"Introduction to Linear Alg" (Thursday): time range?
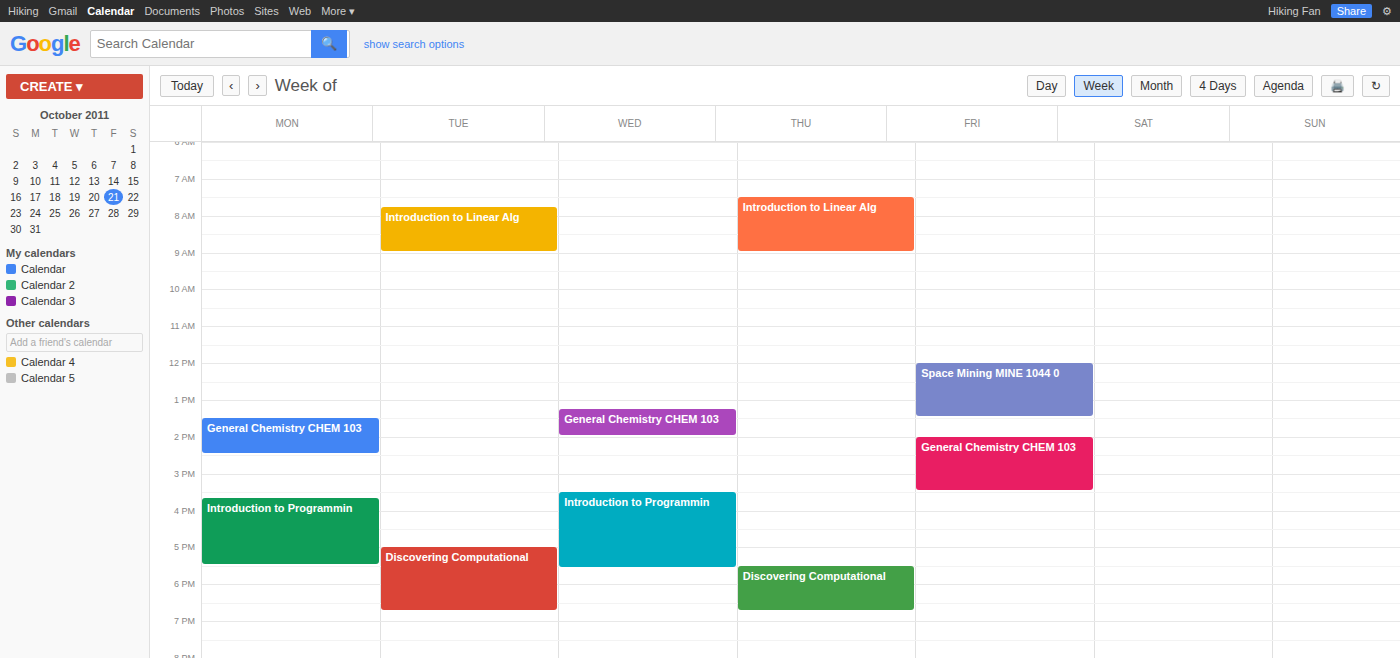
7:30 AM to 9:00 AM